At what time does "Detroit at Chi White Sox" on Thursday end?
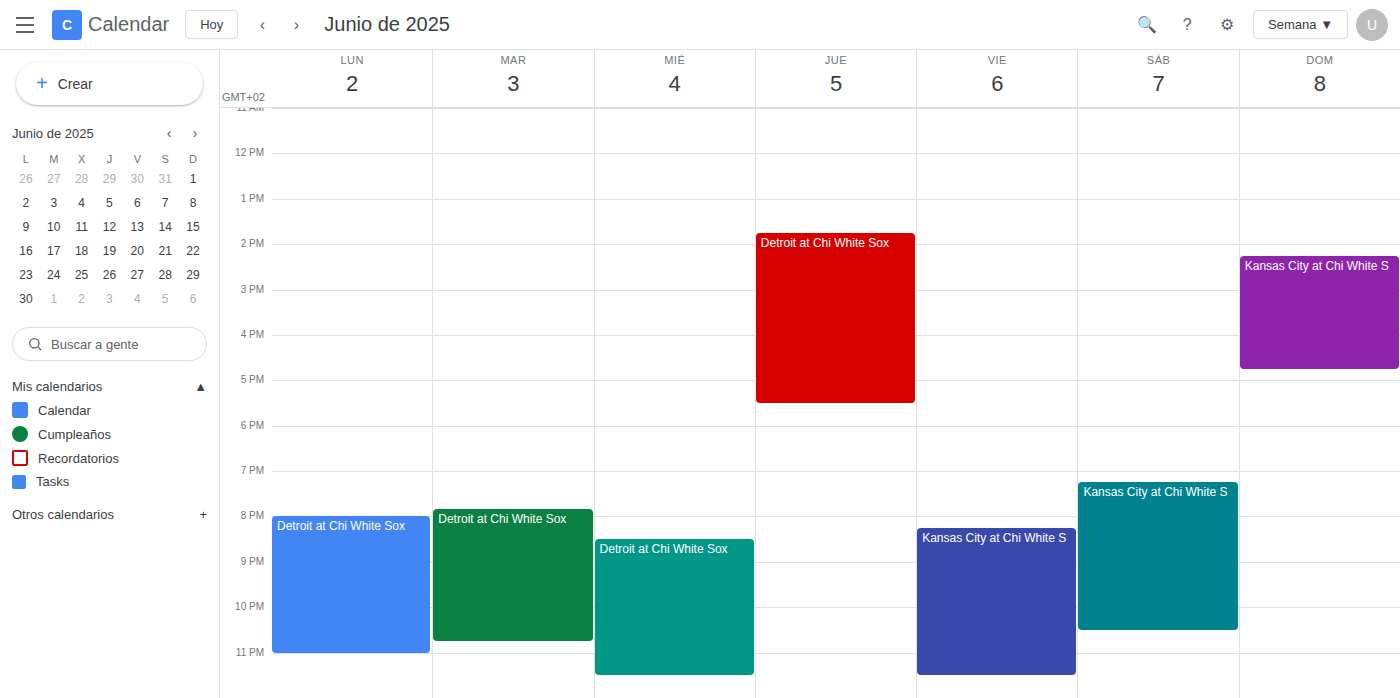
5:30 PM